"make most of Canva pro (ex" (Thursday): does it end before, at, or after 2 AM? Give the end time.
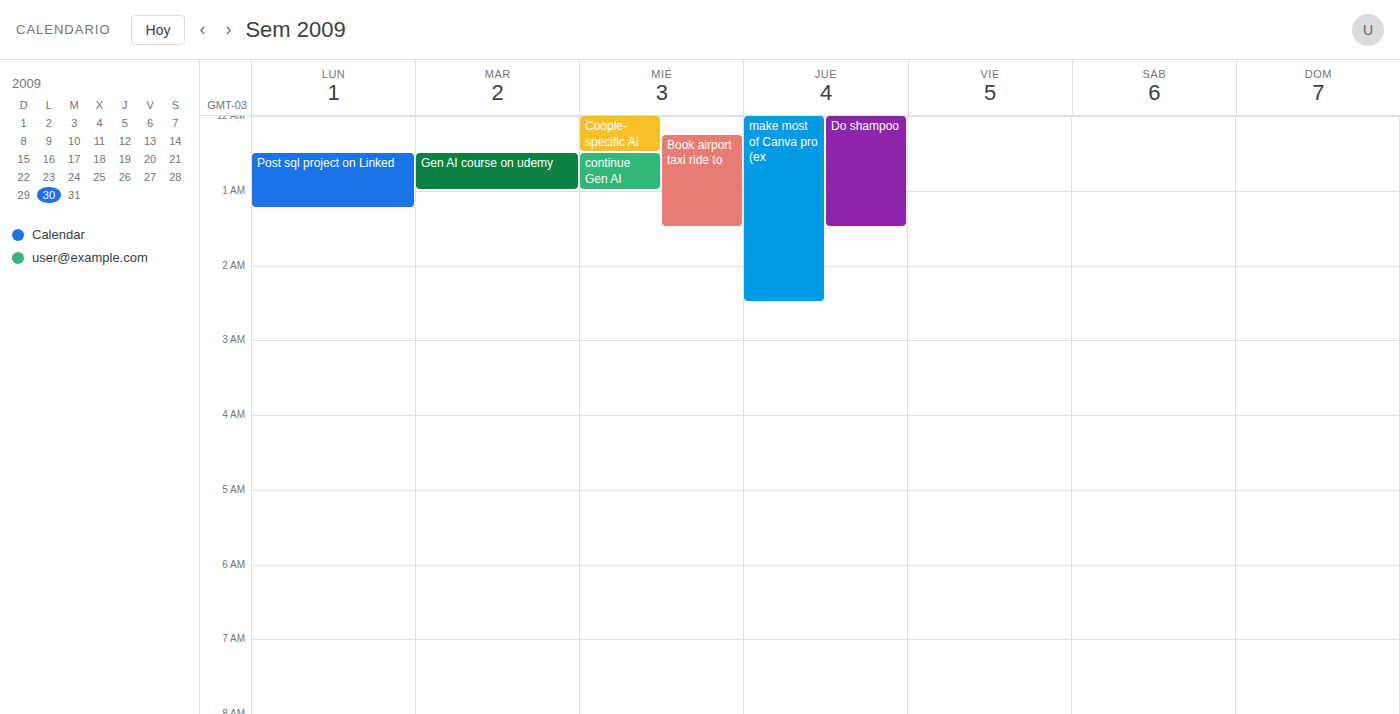
2:30 AM -- after 2 AM, 30 minutes below the 2 AM line.